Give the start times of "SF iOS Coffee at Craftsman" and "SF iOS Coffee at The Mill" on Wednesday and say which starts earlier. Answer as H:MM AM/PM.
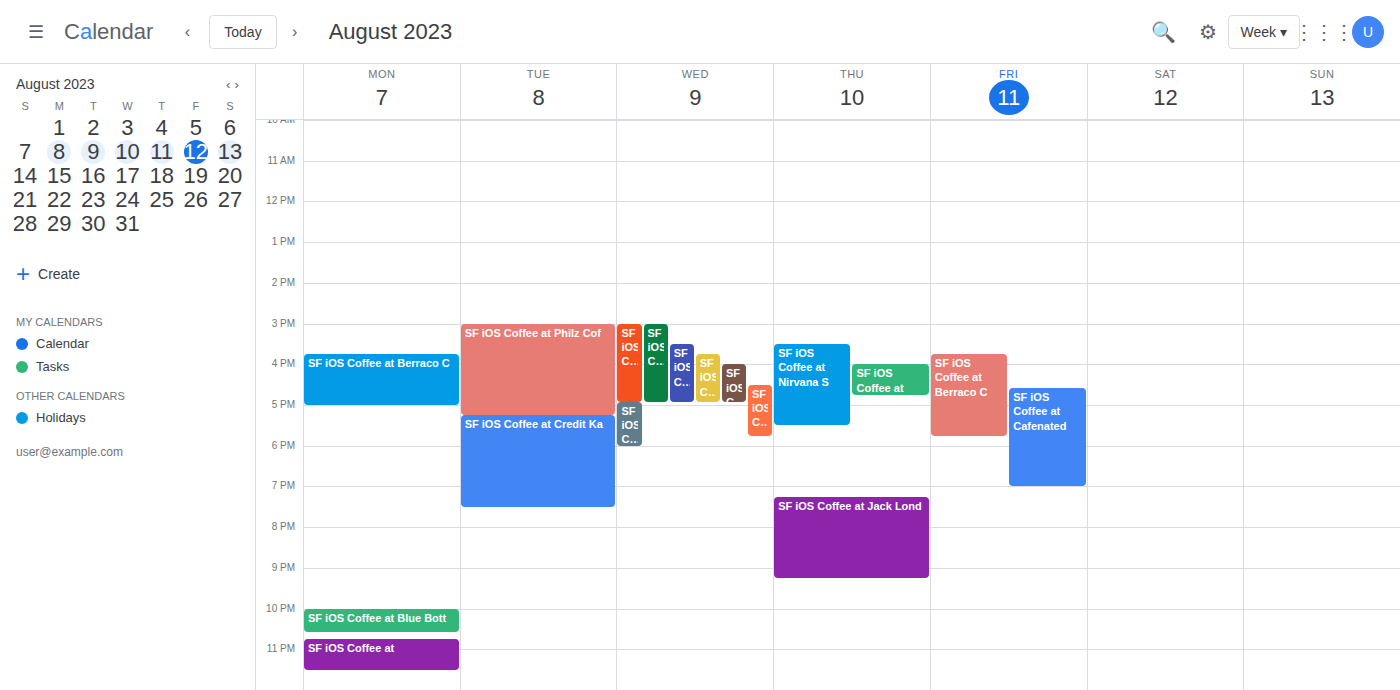
"SF iOS Coffee at Craftsman" 3:00 PM; "SF iOS Coffee at The Mill" 3:45 PM.